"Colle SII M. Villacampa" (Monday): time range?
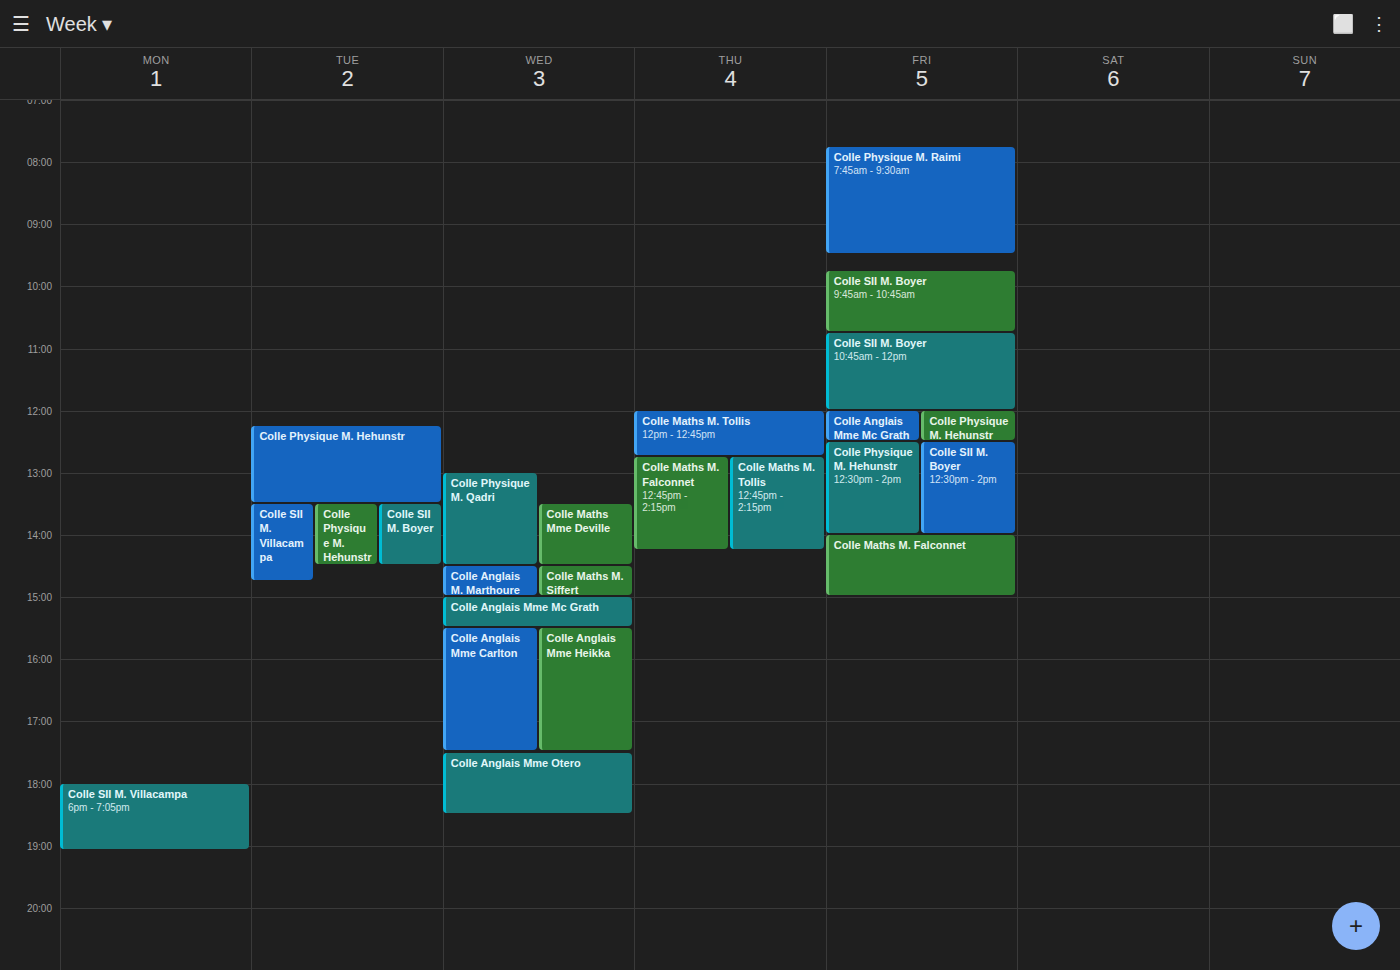
6:00 PM to 7:05 PM